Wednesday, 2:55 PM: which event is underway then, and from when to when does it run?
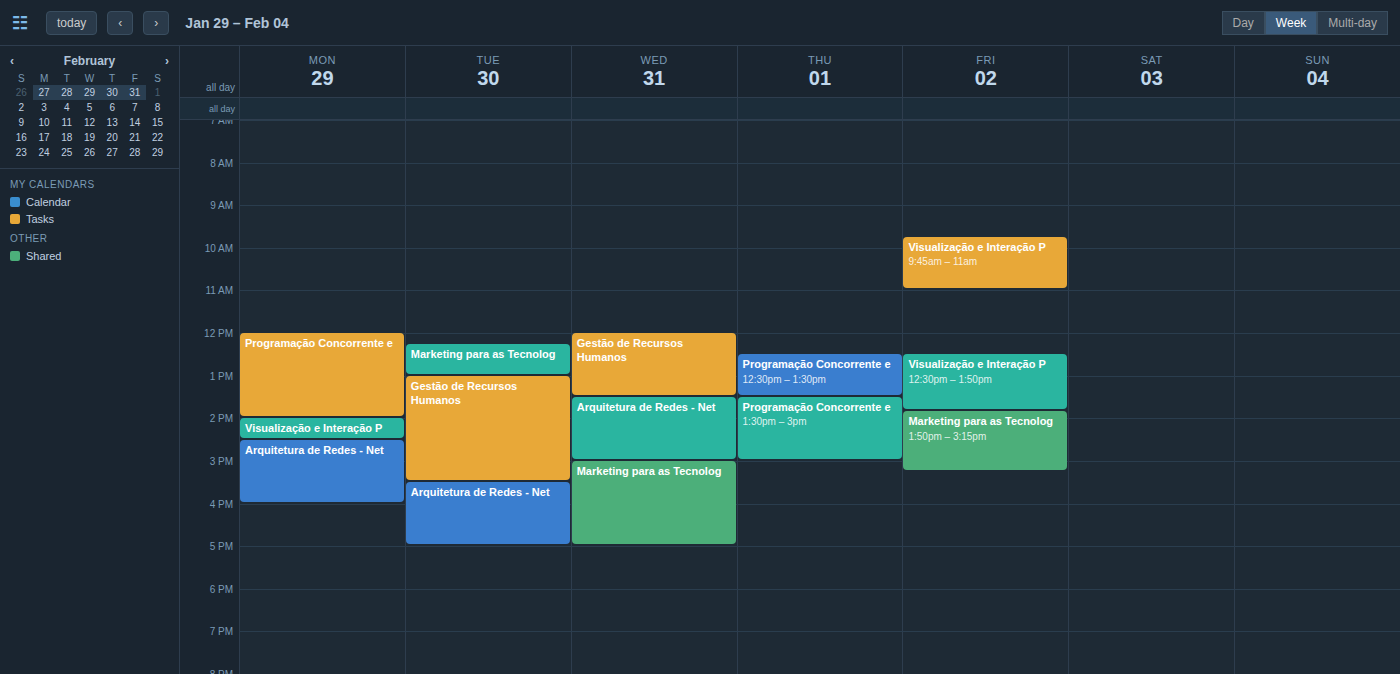
"Arquitetura de Redes - Net", 1:30 PM to 3:00 PM